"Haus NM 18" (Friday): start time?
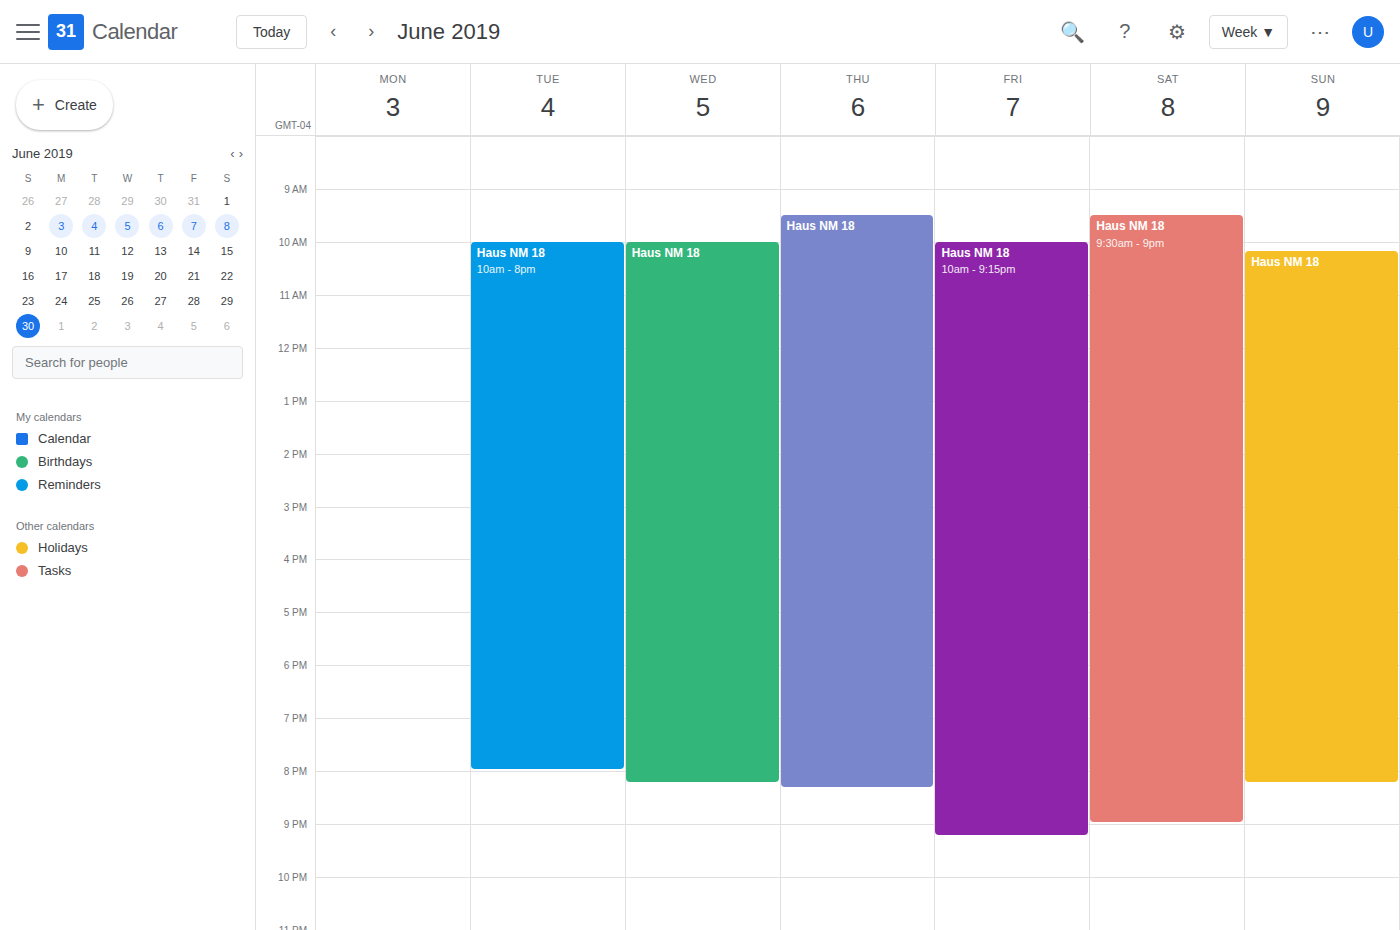
10:00 AM